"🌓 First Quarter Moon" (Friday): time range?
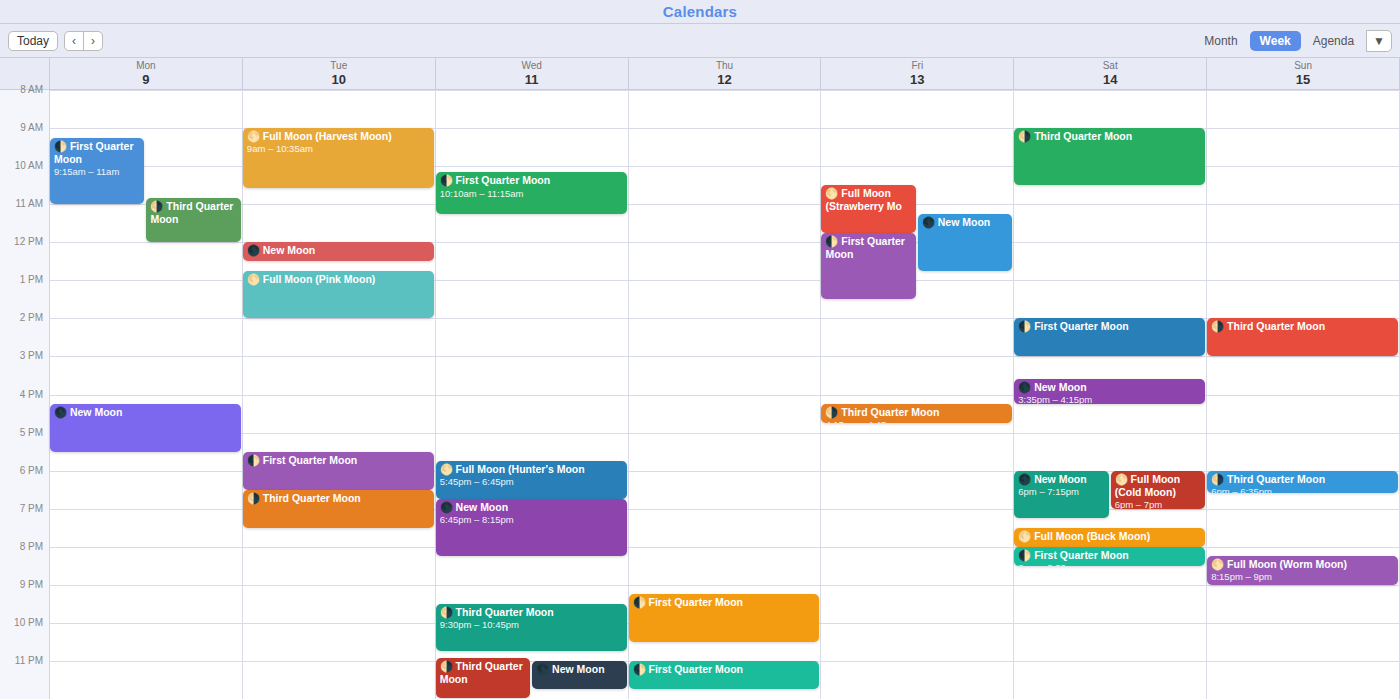
11:45 AM to 1:30 PM